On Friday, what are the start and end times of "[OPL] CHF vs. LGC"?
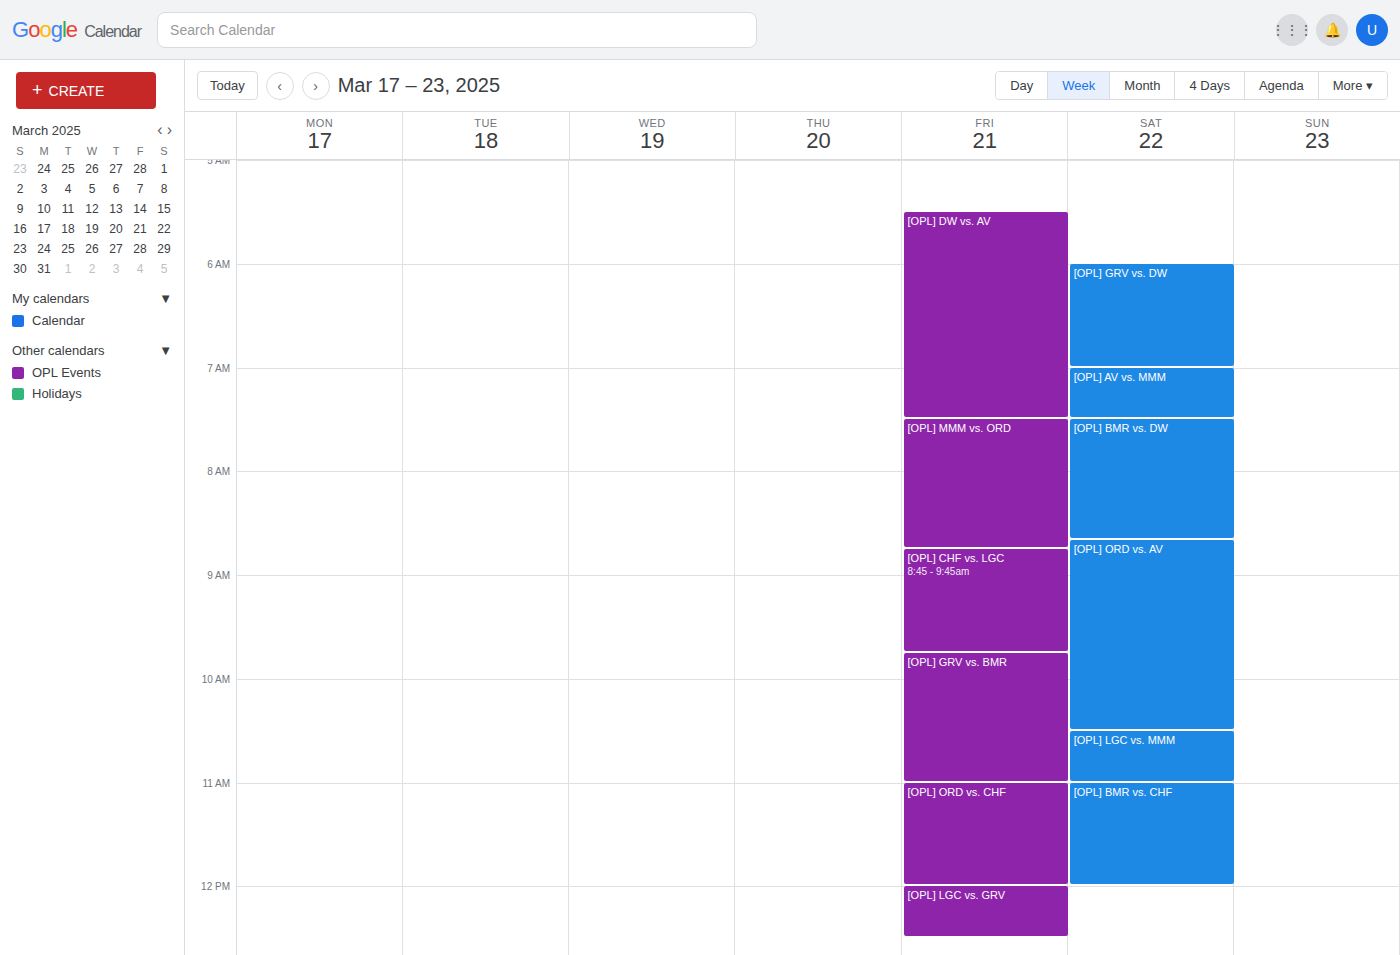
8:45 AM to 9:45 AM